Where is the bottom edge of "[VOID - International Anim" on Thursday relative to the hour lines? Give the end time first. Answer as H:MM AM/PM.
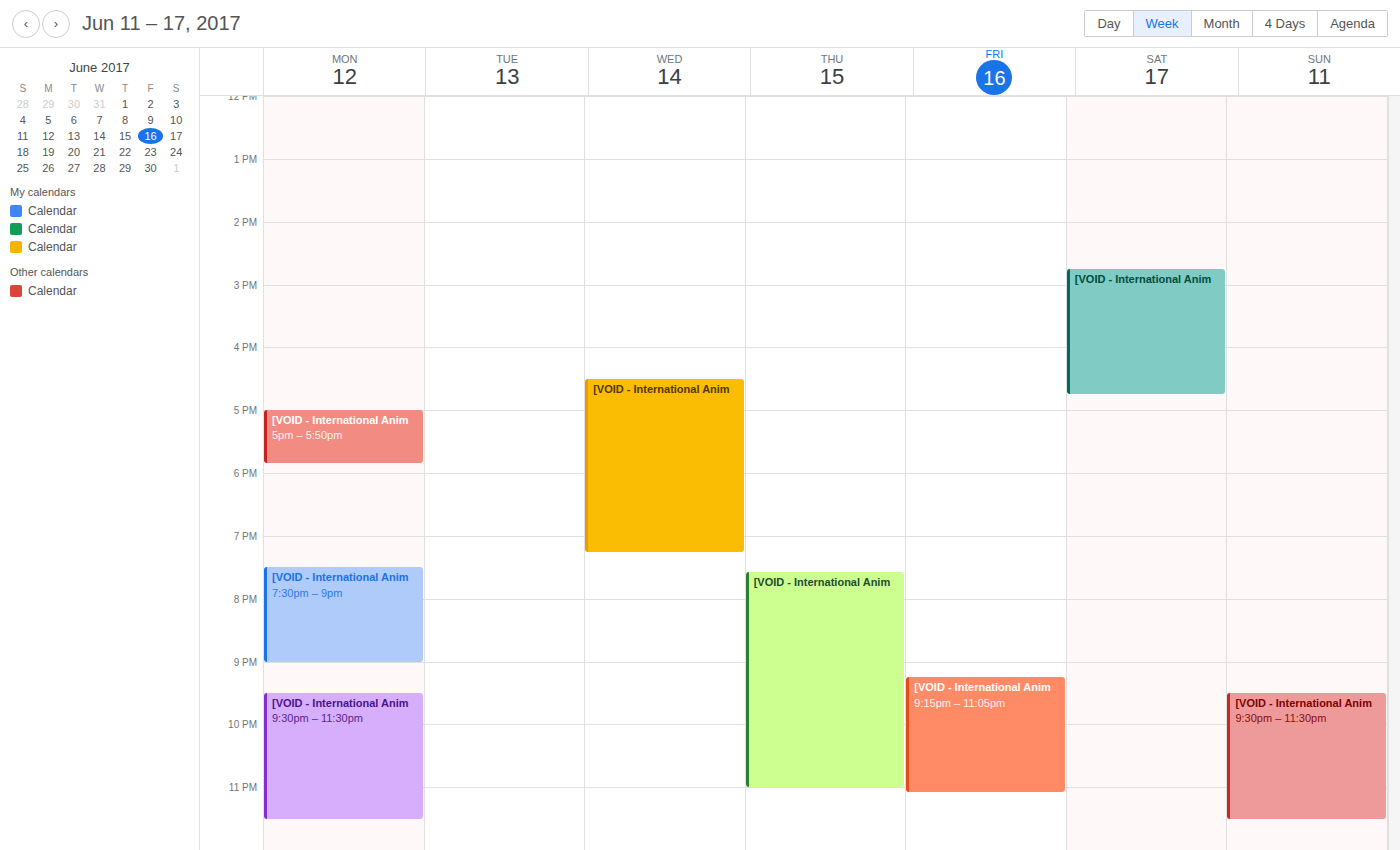
11:00 PM -- exactly on the 11 PM line.